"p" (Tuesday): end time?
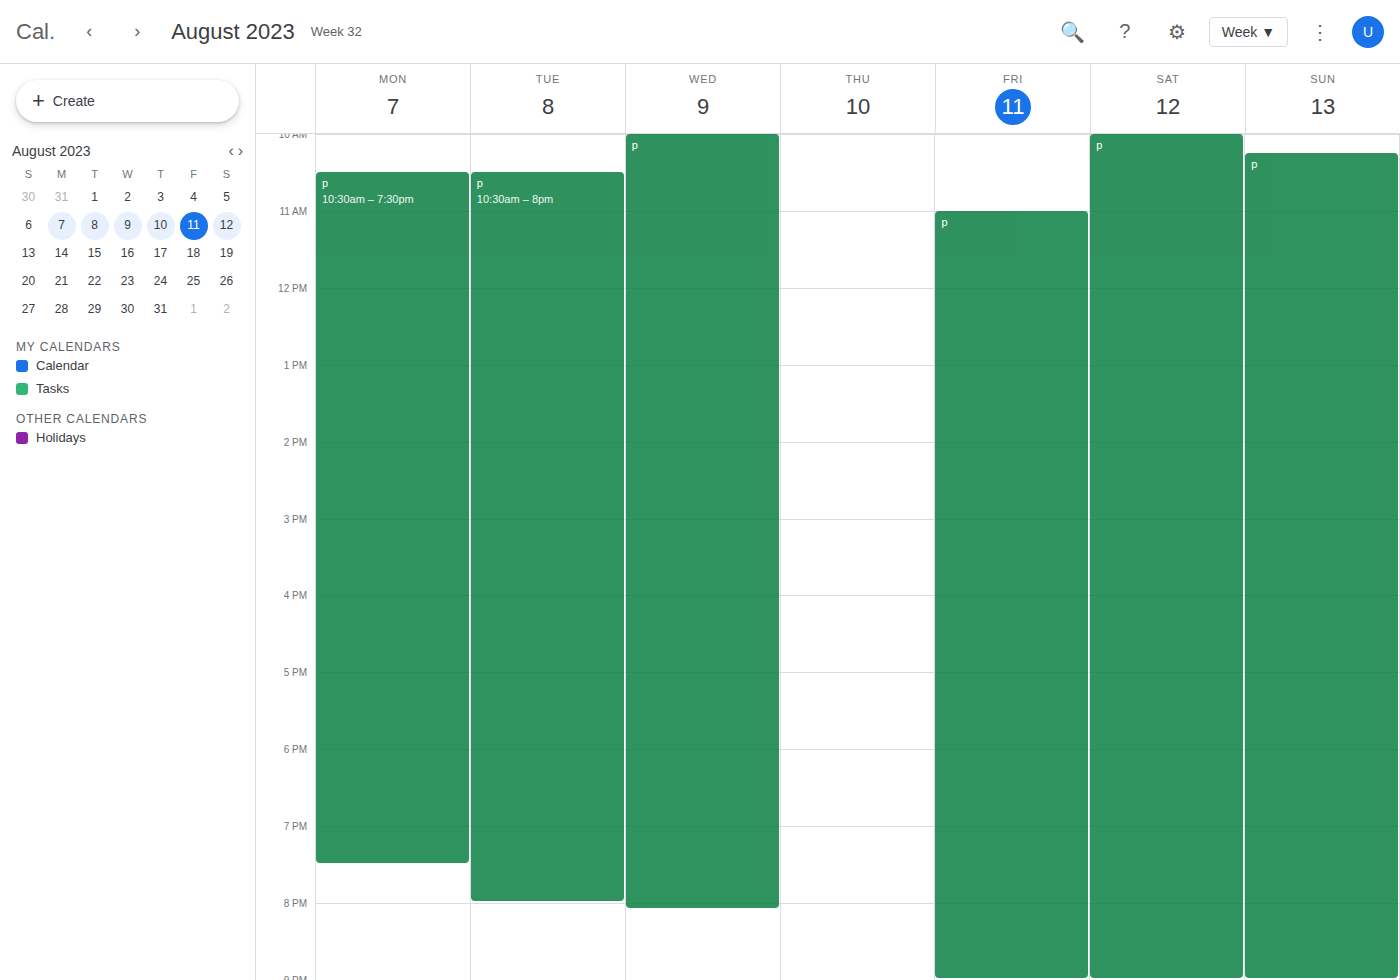
8:00 PM